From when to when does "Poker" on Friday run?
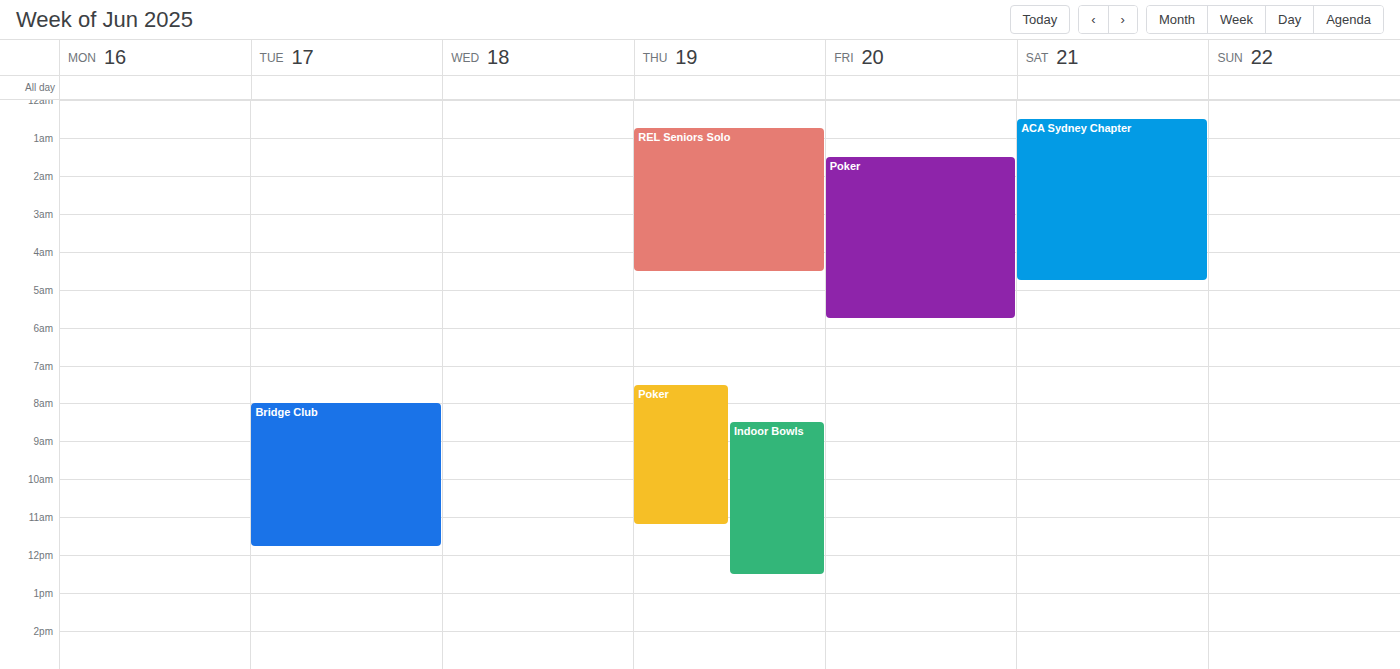
1:30 AM to 5:45 AM